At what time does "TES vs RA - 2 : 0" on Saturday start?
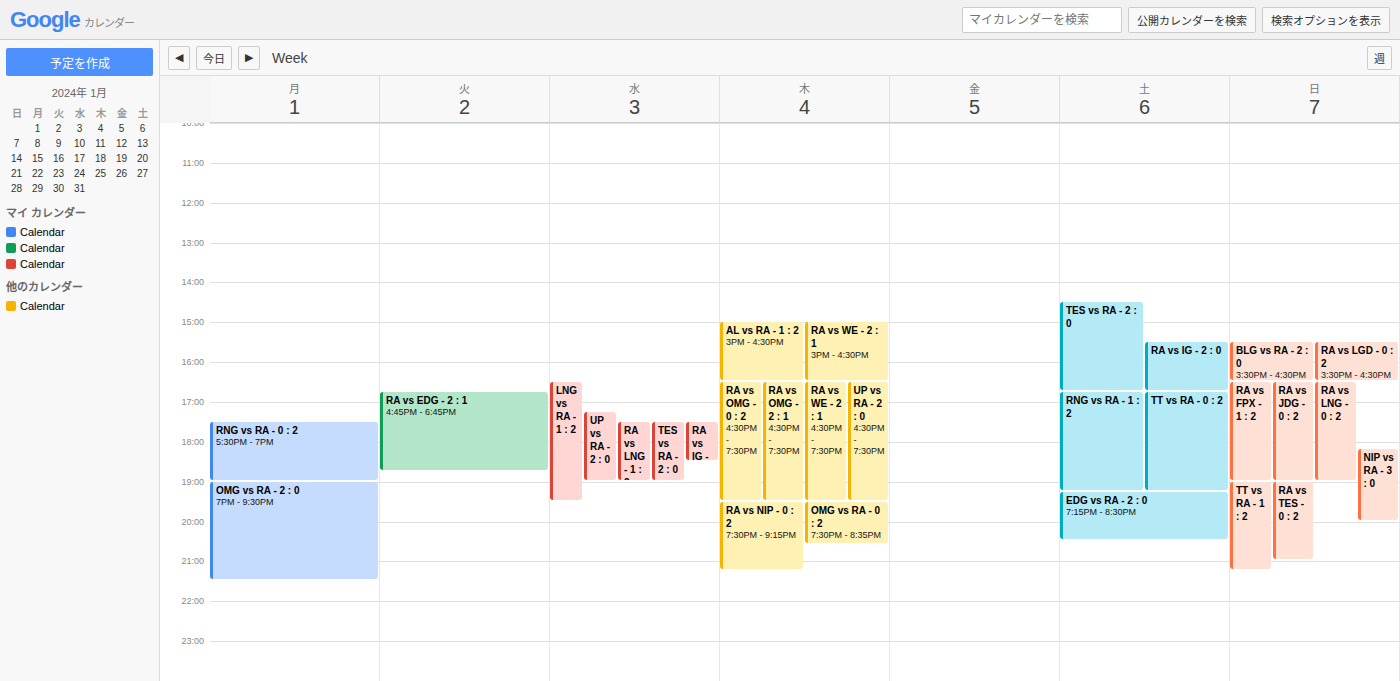
2:30 PM